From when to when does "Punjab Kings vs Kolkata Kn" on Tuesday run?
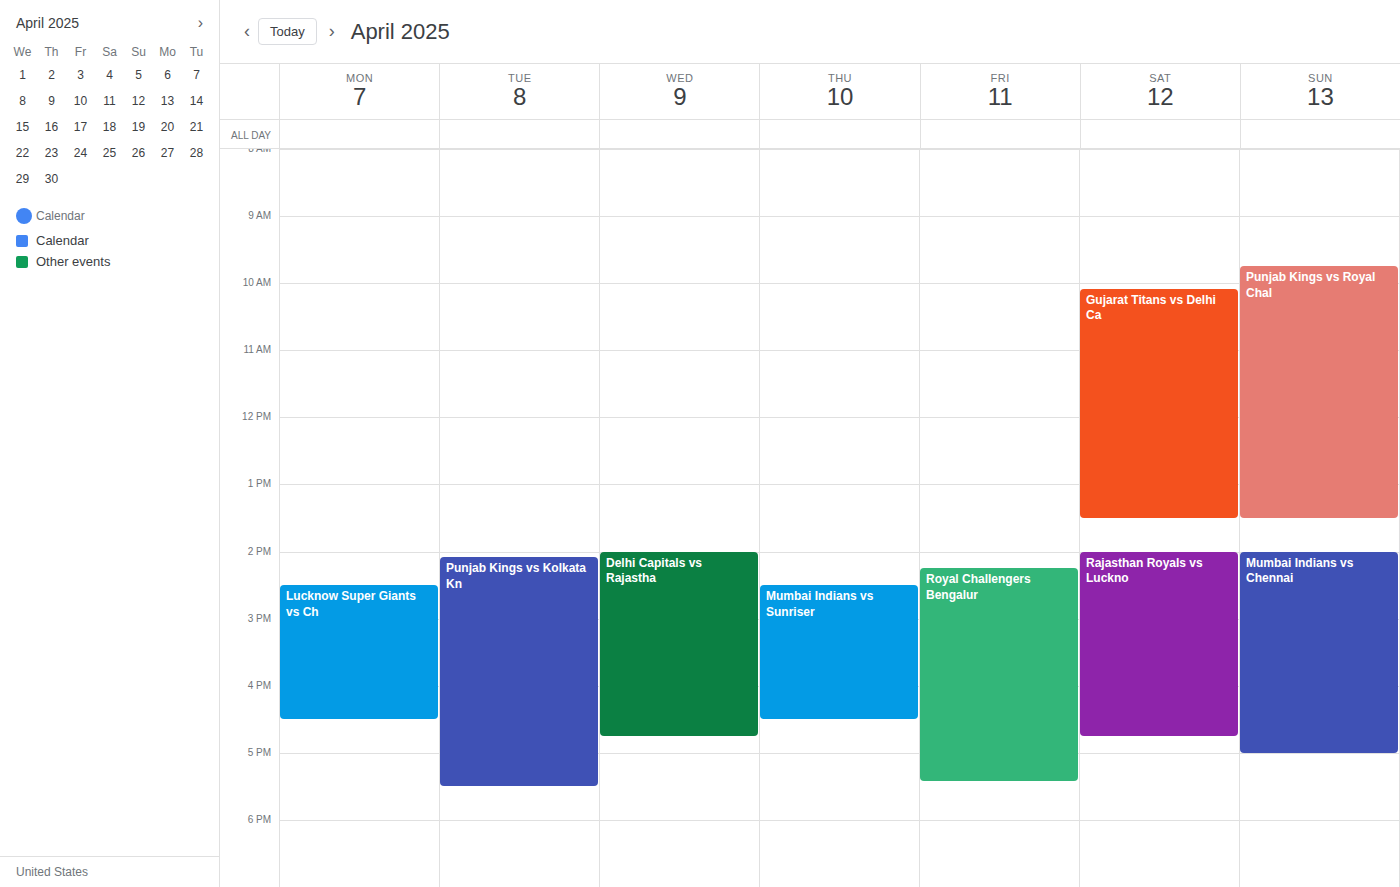
2:05 PM to 5:30 PM